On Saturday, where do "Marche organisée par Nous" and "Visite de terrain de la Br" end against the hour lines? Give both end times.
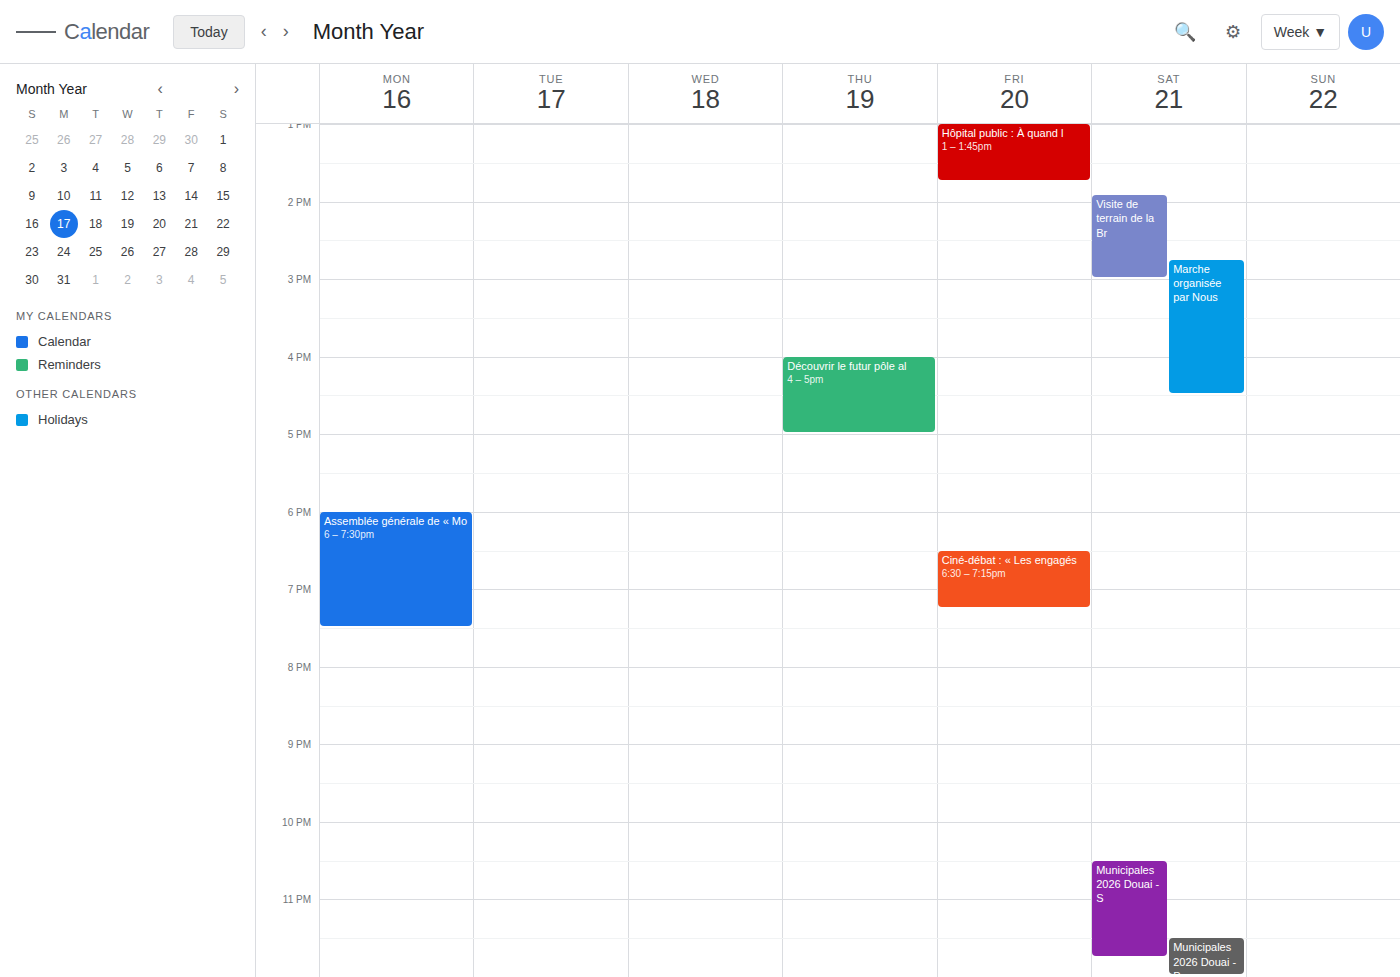
"Marche organisée par Nous": 4:30 PM, halfway between the 4 PM and 5 PM lines. "Visite de terrain de la Br": 3:00 PM, exactly on the 3 PM line.